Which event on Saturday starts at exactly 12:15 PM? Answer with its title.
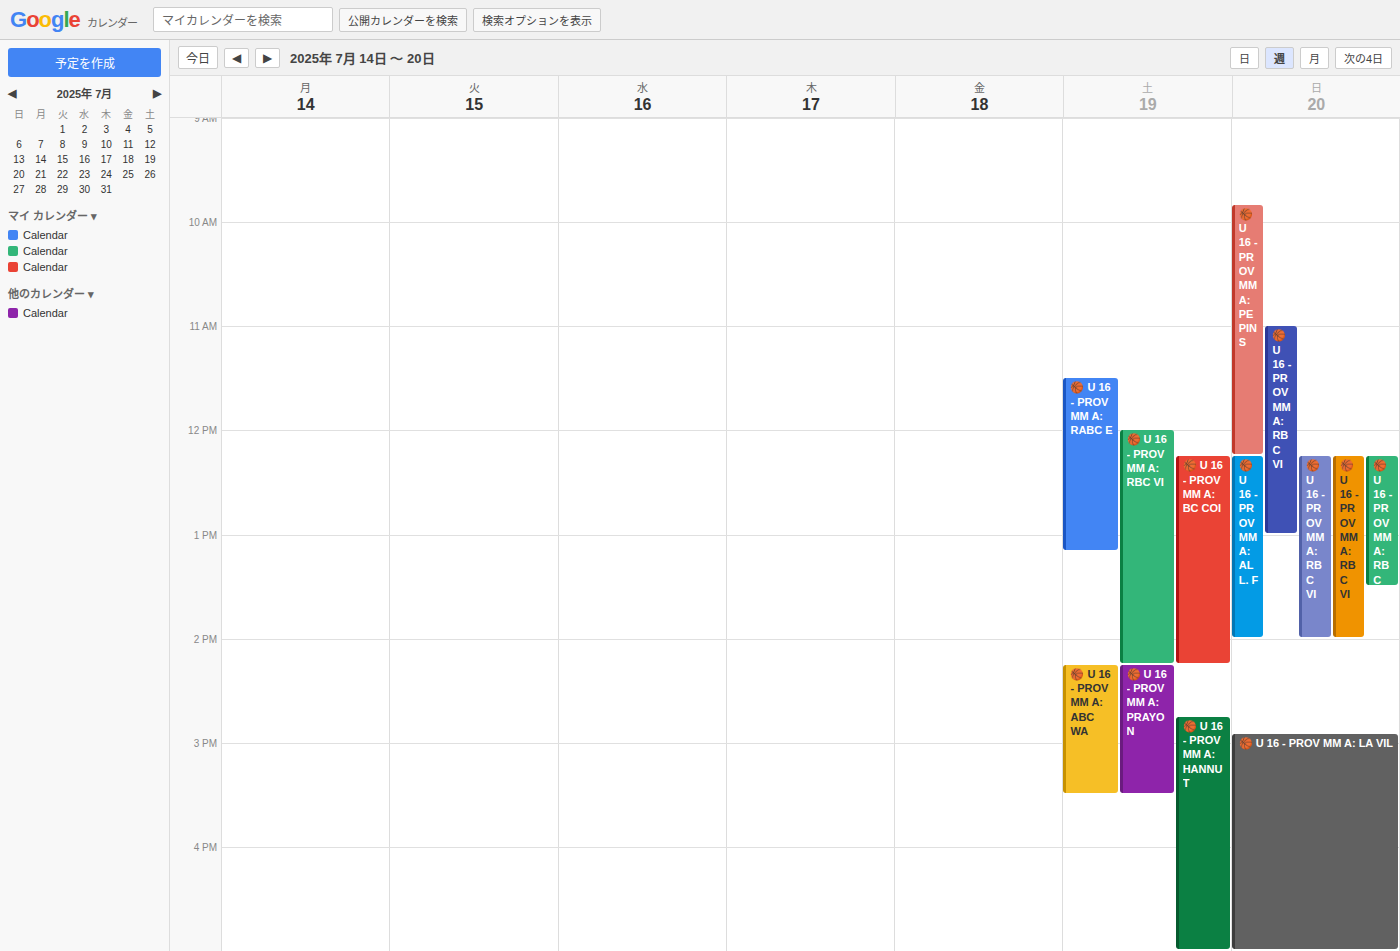
"🏀 U 16 - PROV MM A: BC COI"